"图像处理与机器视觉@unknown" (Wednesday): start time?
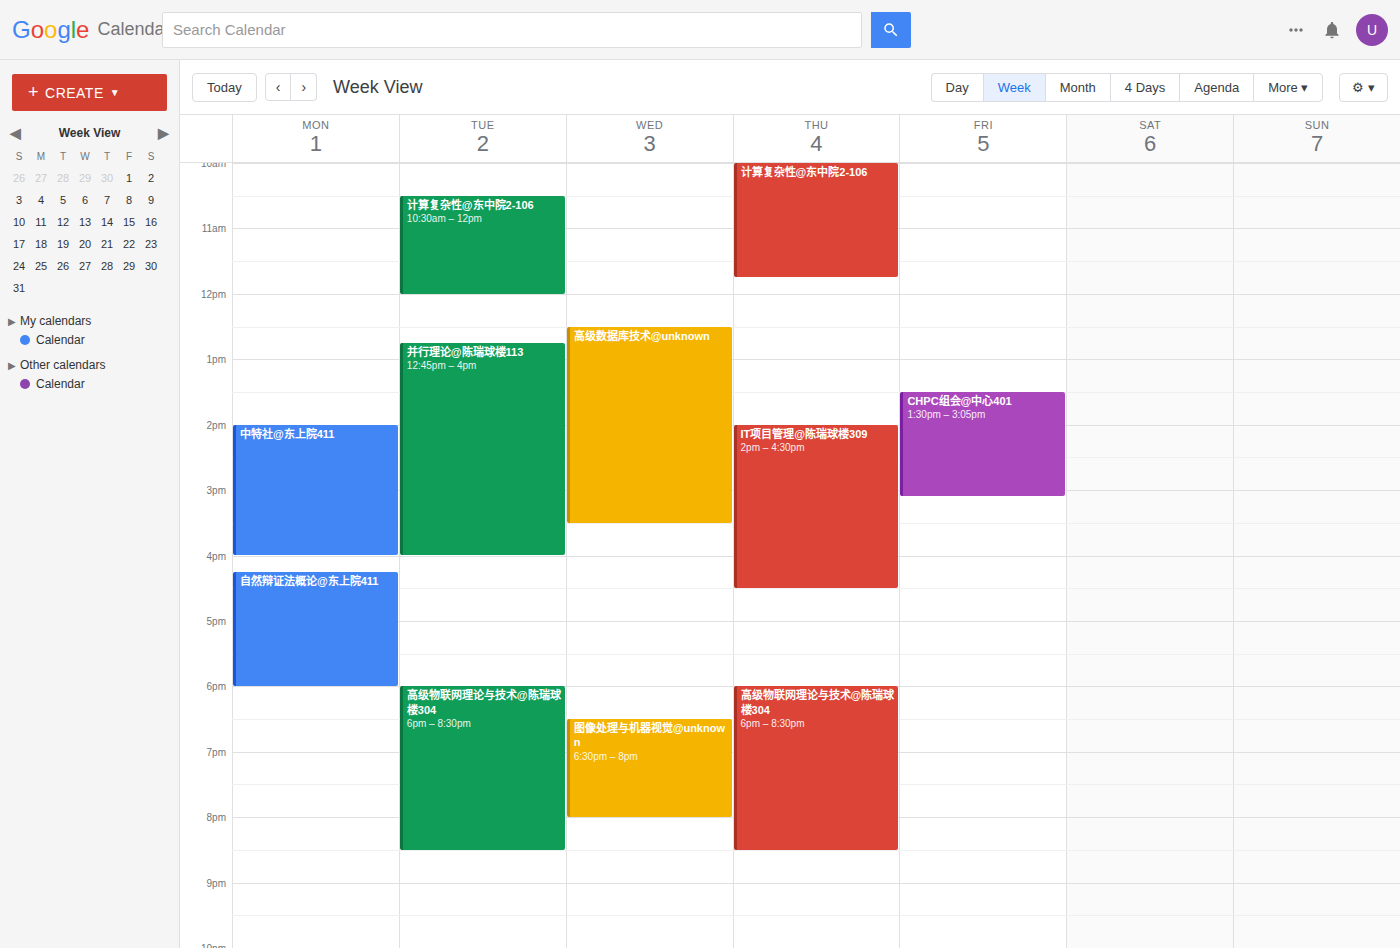
18:30